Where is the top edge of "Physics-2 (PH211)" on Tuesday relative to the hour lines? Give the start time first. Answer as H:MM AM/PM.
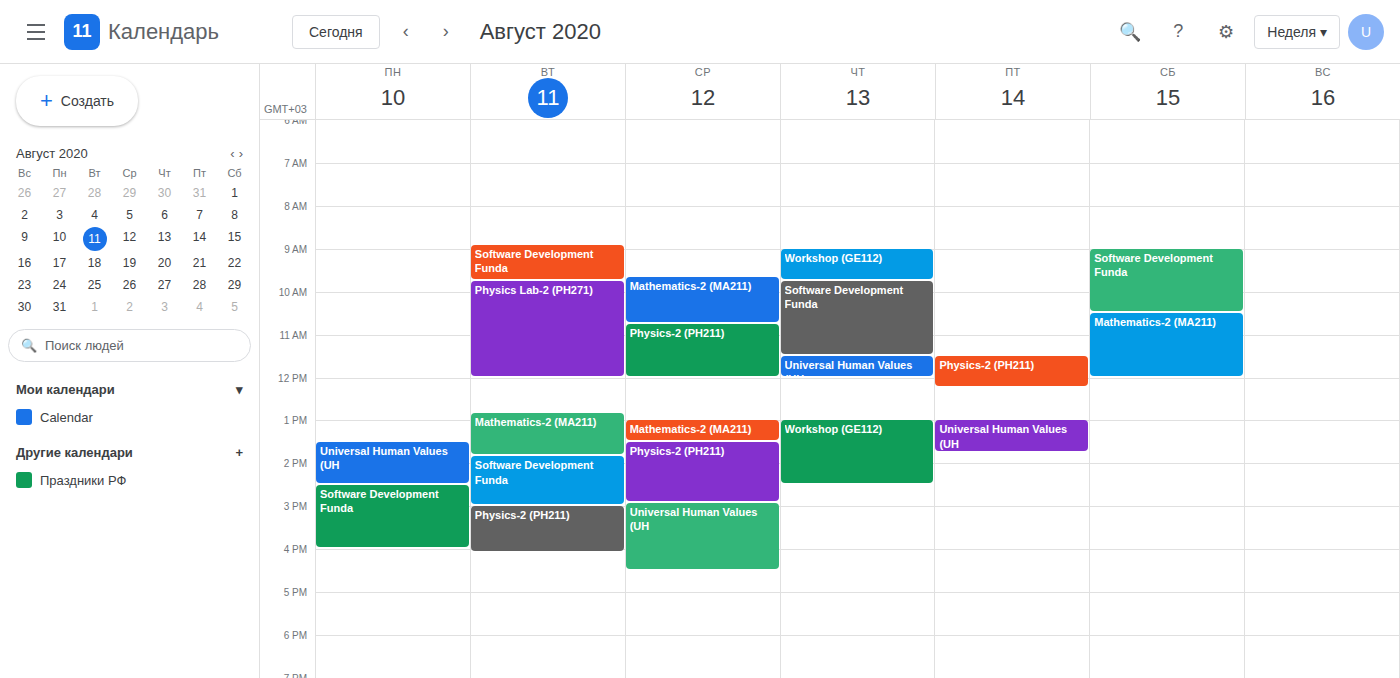
3:00 PM -- exactly on the 3 PM line.